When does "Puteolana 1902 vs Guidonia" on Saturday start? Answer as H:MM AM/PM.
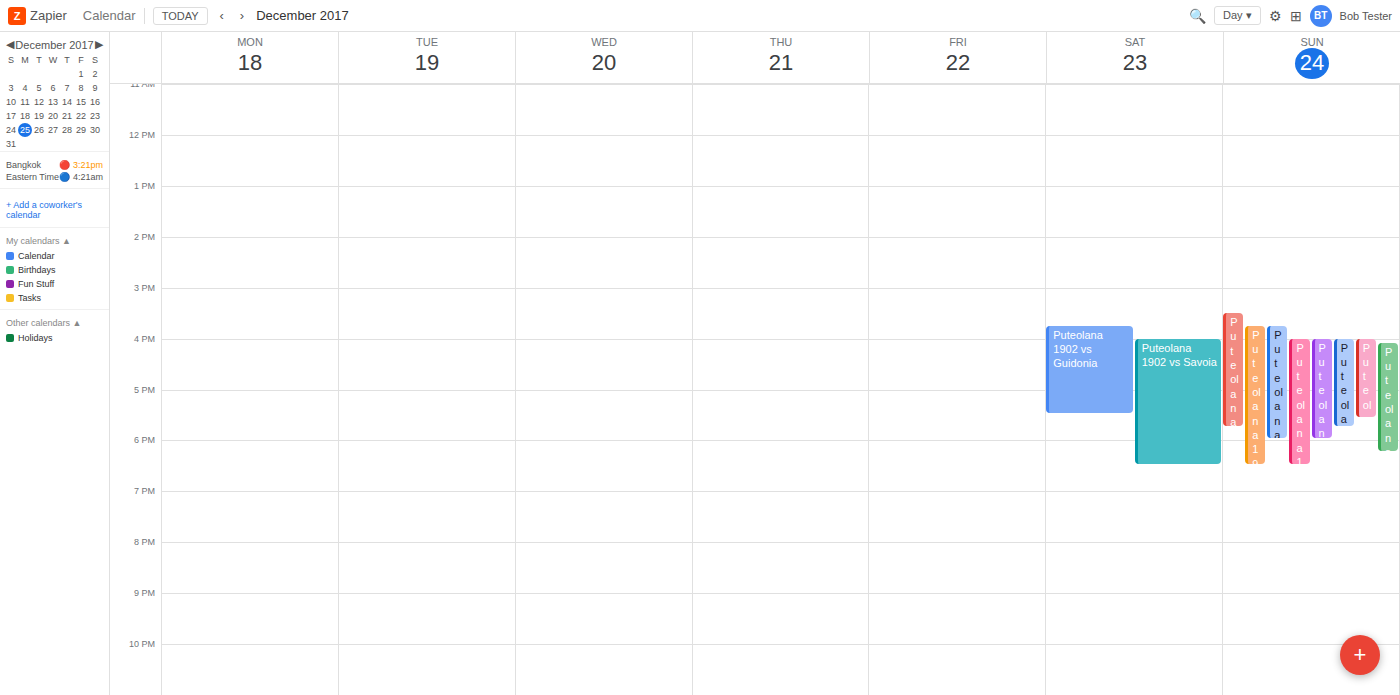
3:45 PM